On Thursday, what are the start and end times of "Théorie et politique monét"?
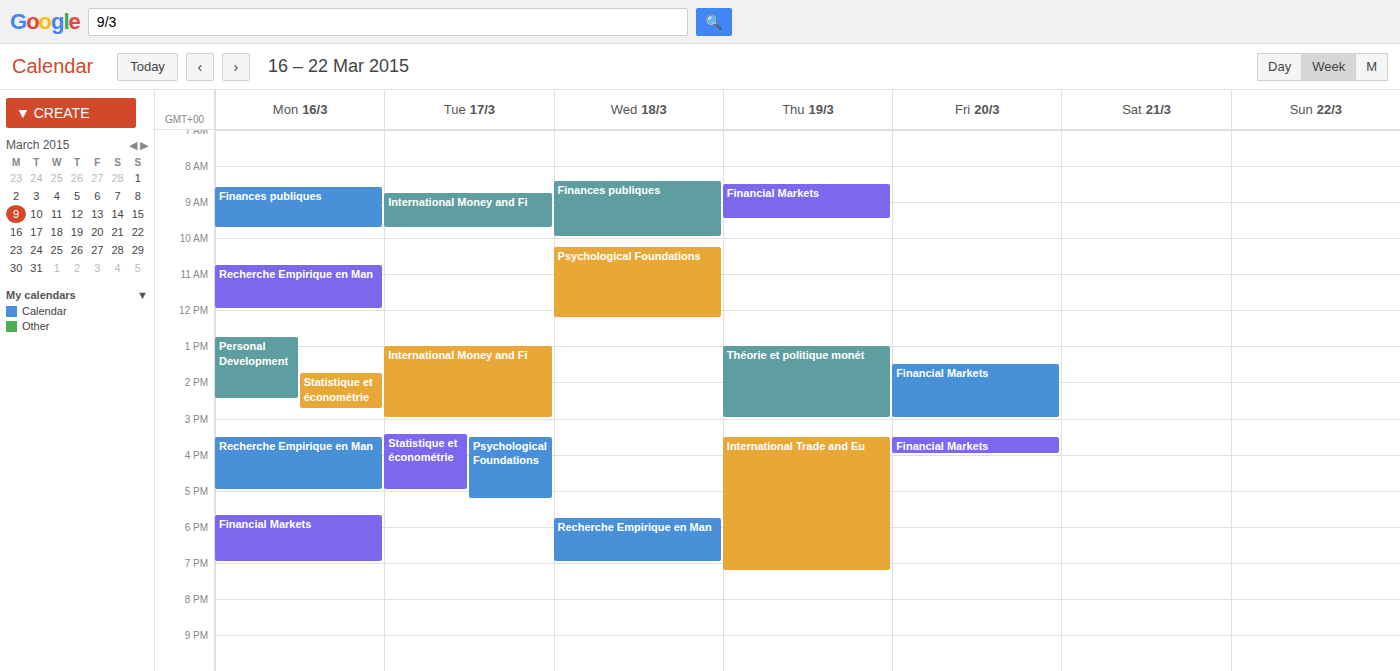
1:00 PM to 3:00 PM